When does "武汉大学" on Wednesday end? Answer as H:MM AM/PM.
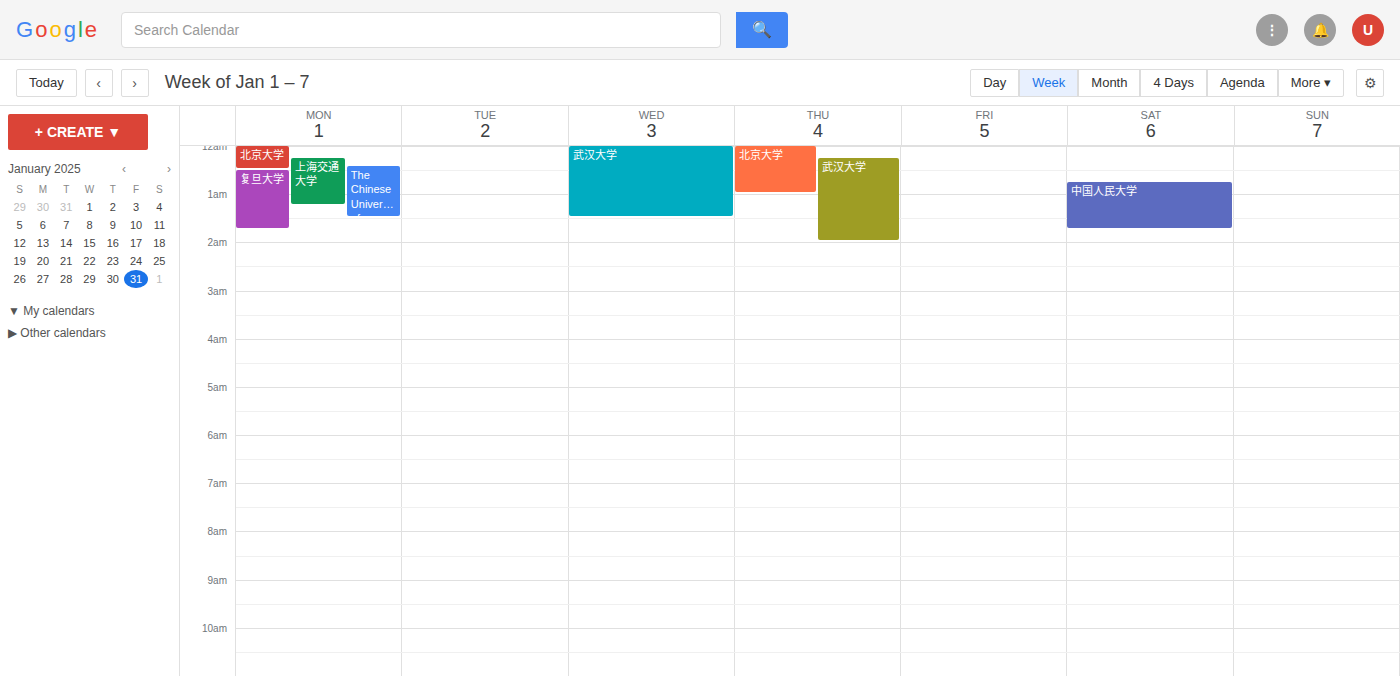
1:30 AM